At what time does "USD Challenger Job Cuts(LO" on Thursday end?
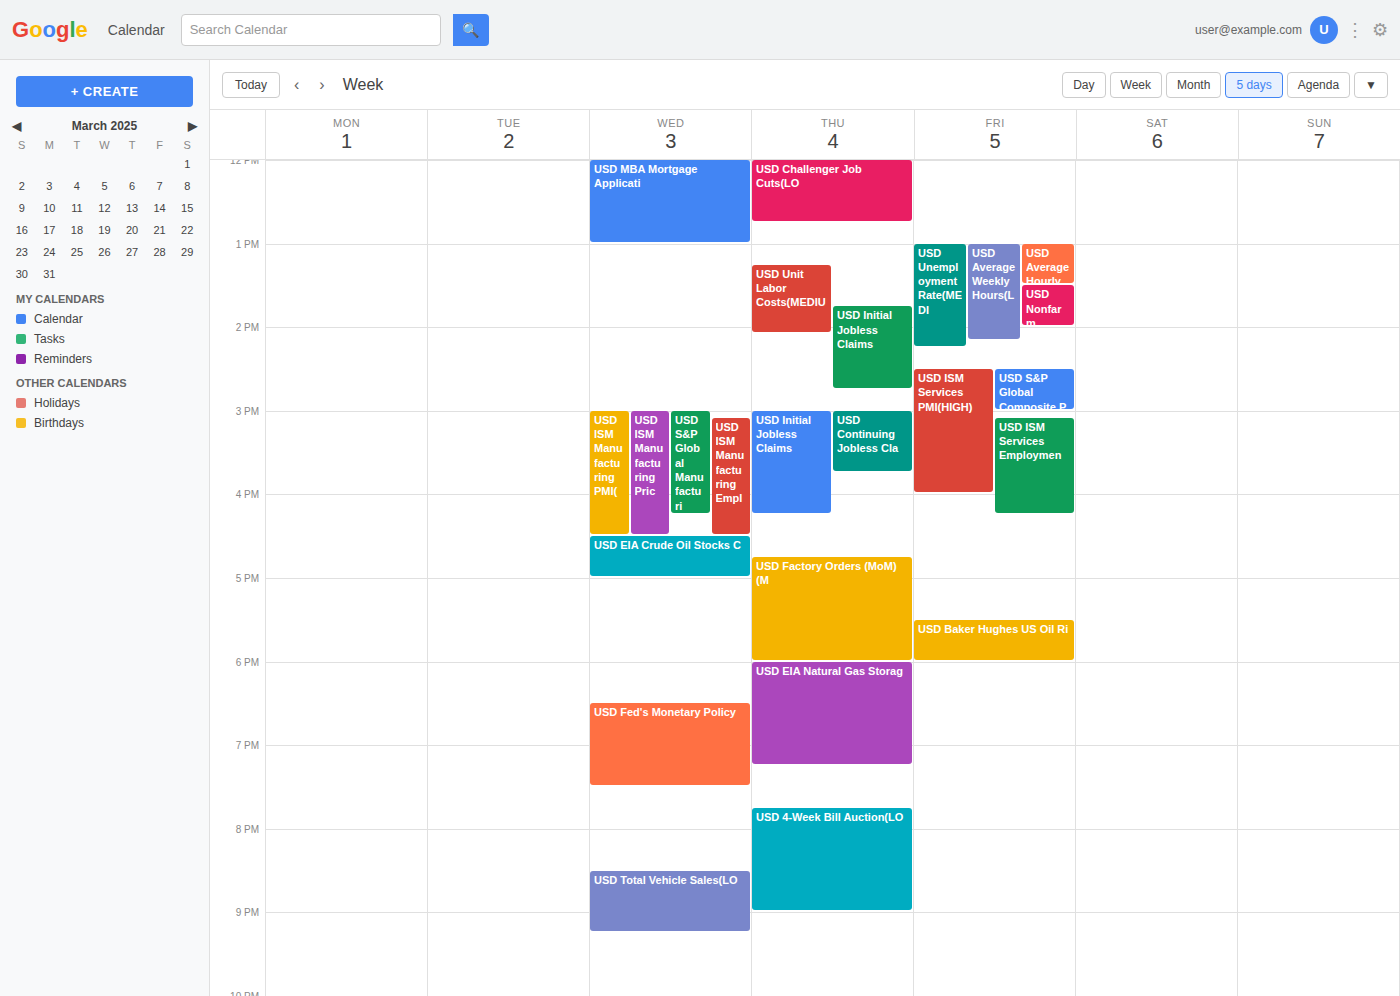
12:45 PM